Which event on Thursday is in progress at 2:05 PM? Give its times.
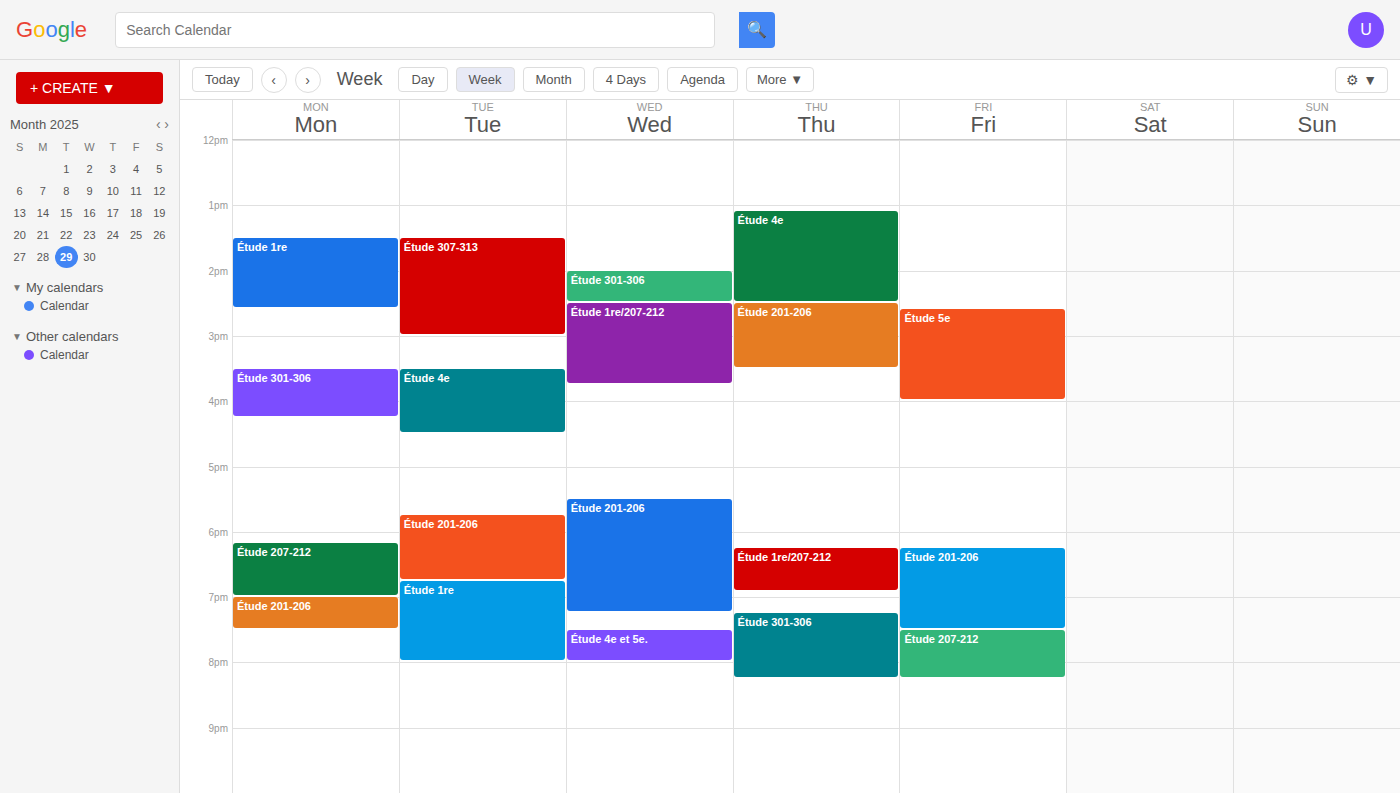
"Étude 4e", 1:05 PM to 2:30 PM